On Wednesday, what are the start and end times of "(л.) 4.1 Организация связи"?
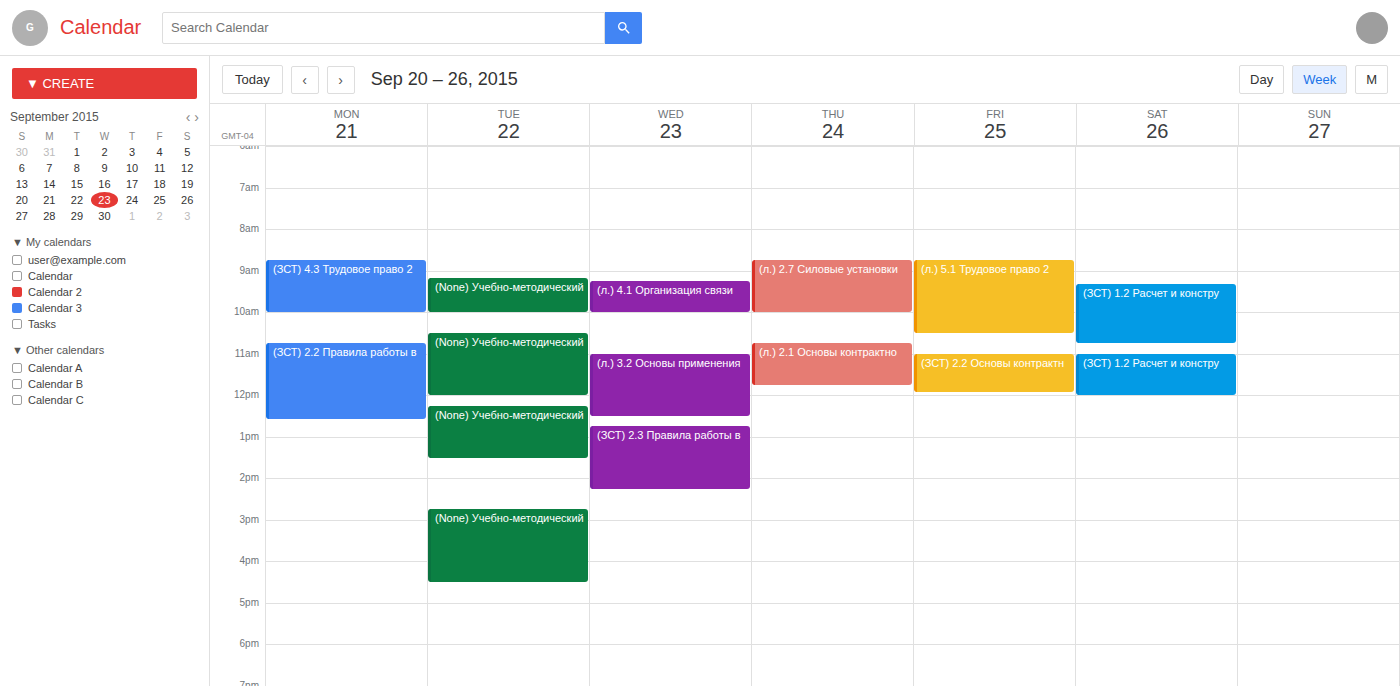
9:15 AM to 10:00 AM